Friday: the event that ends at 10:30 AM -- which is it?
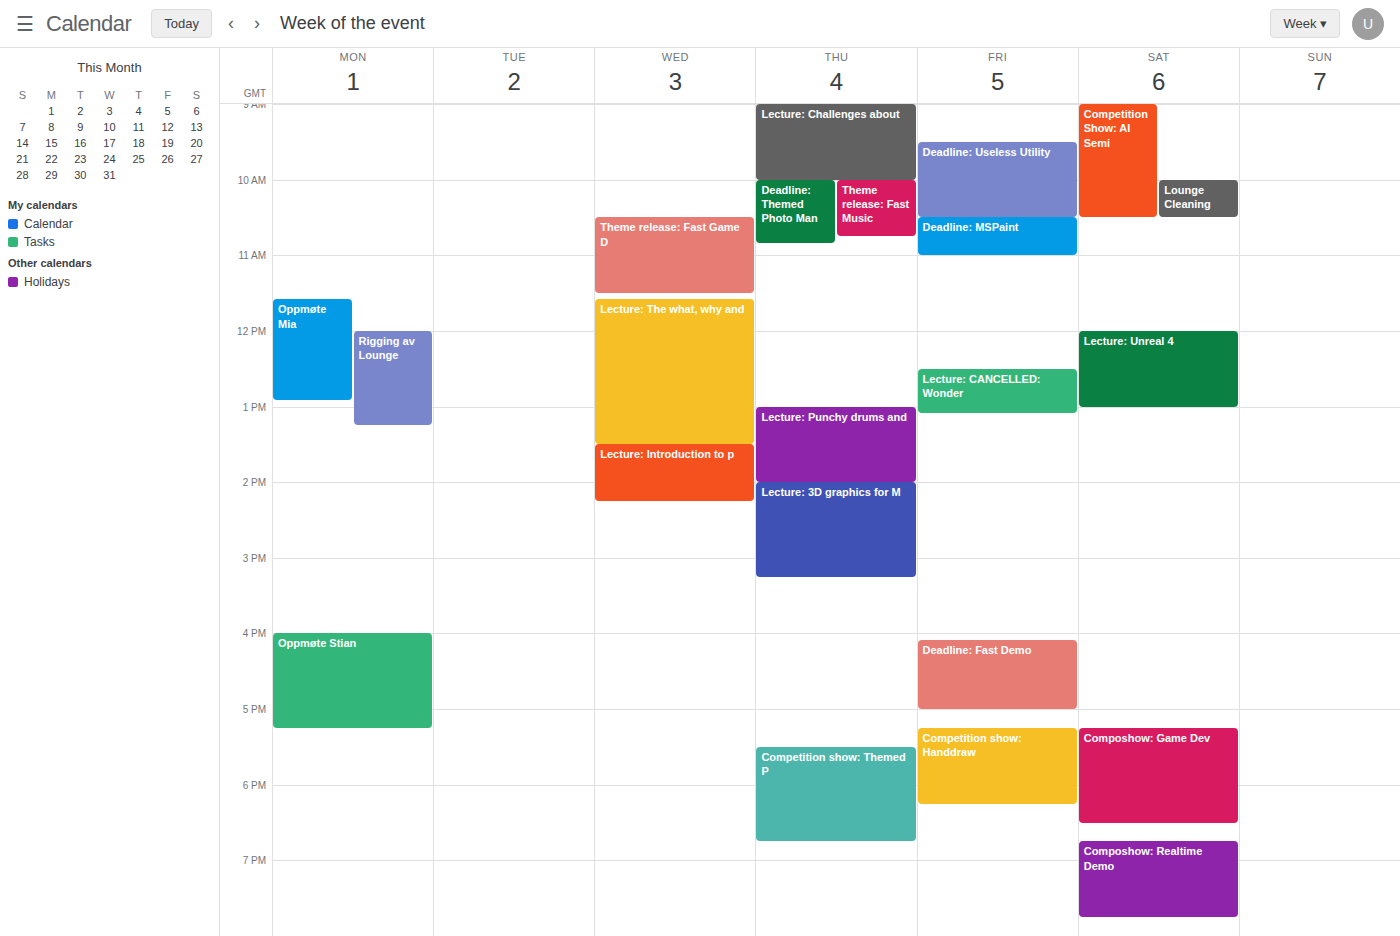
"Deadline: Useless Utility"